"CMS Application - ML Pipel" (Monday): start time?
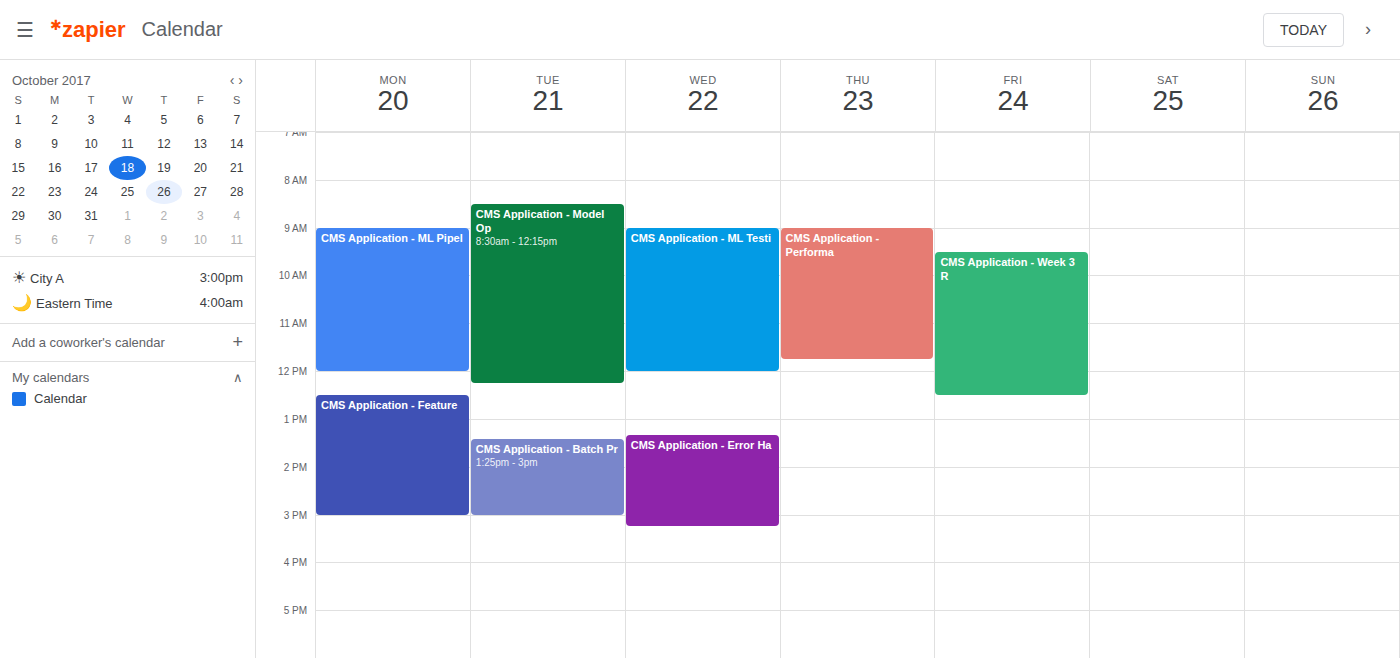
9:00 AM